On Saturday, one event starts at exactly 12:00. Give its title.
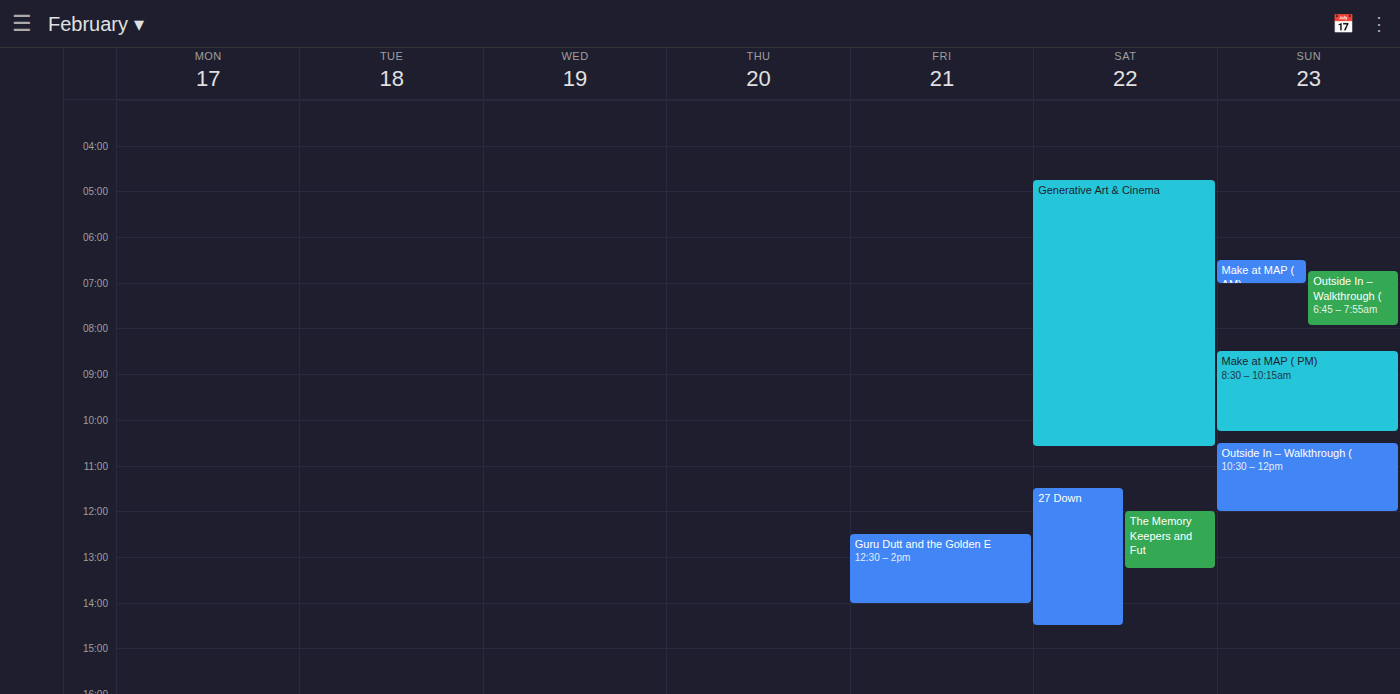
"The Memory Keepers and Fut"